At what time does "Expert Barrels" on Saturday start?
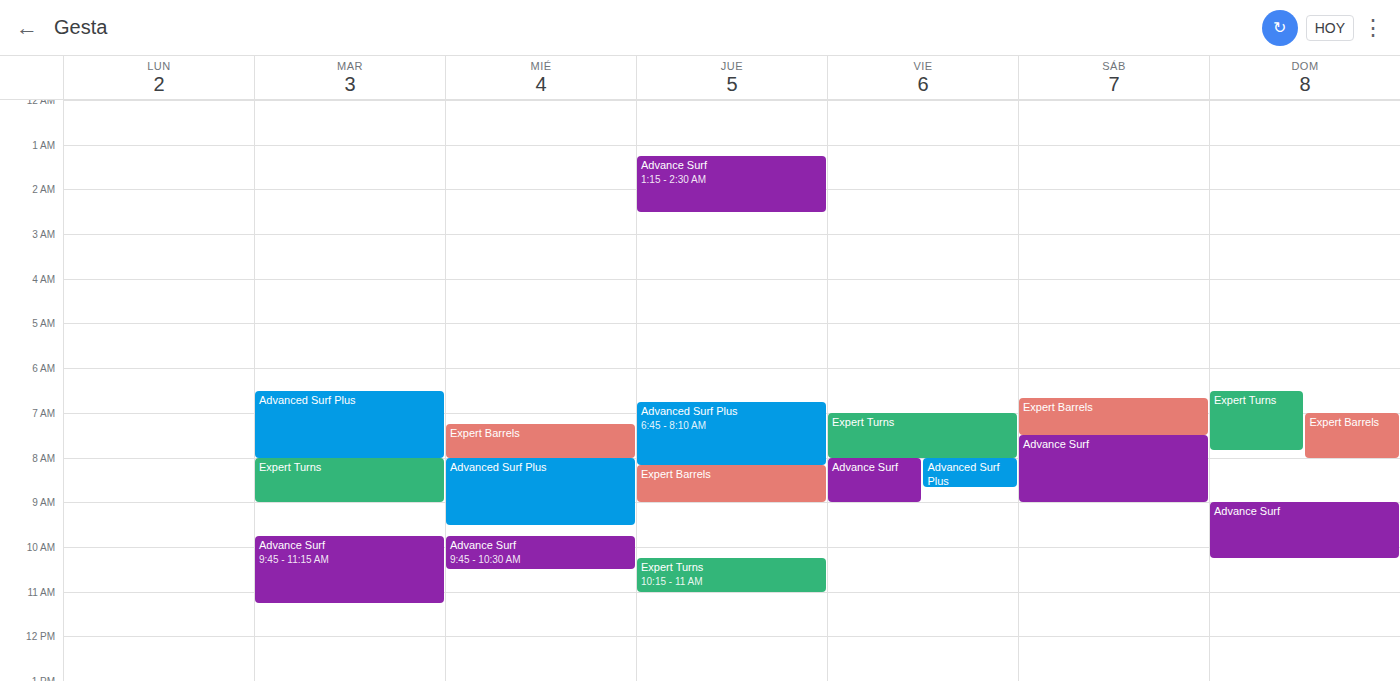
6:40 AM